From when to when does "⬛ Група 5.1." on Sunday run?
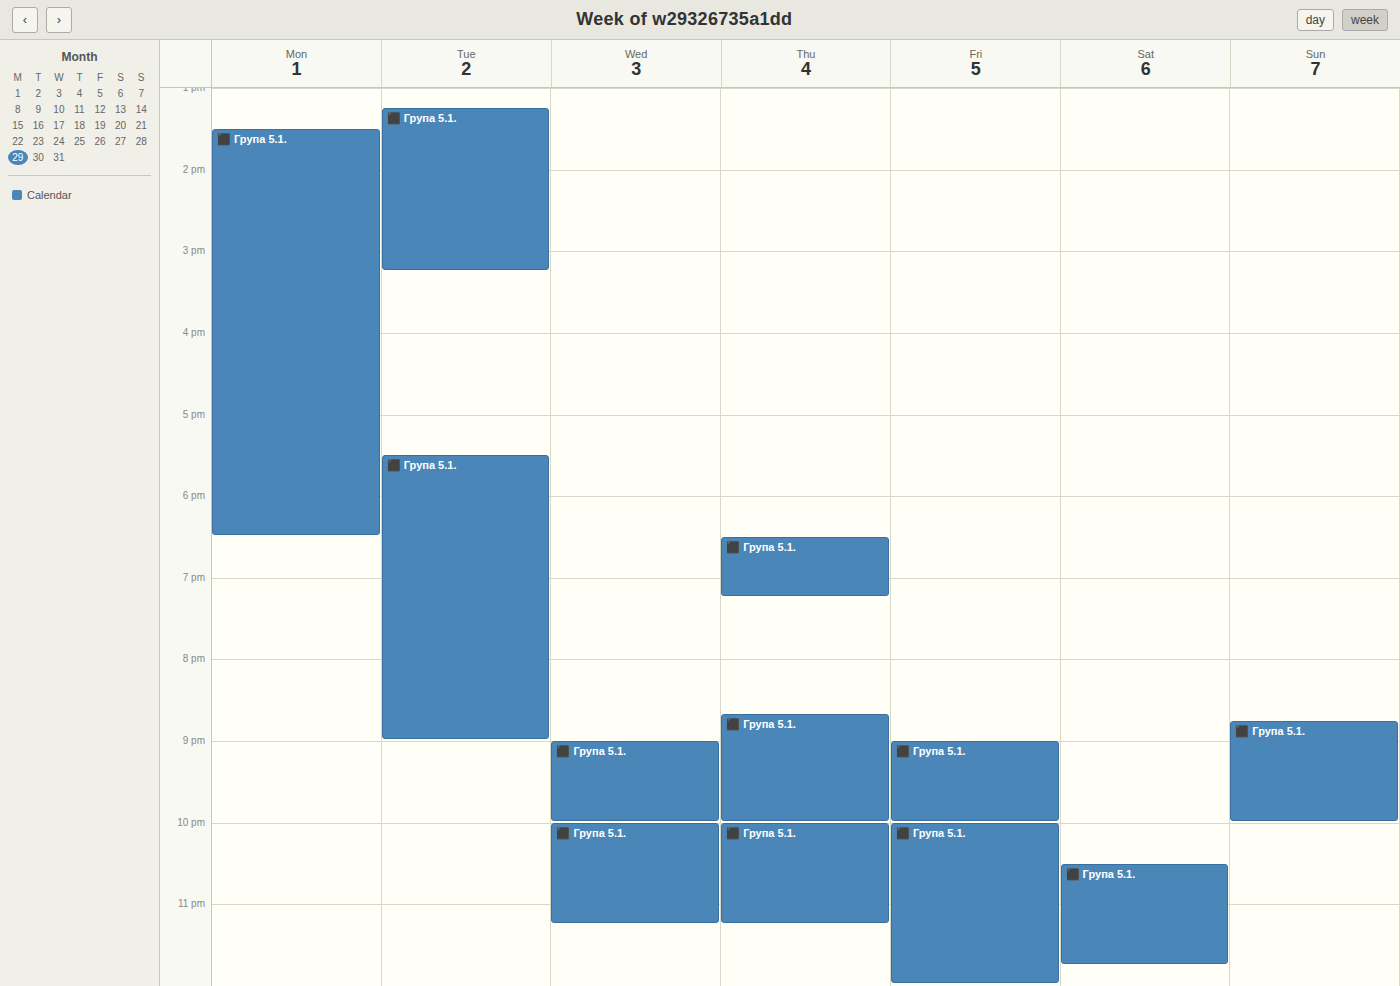
8:45 PM to 10:00 PM